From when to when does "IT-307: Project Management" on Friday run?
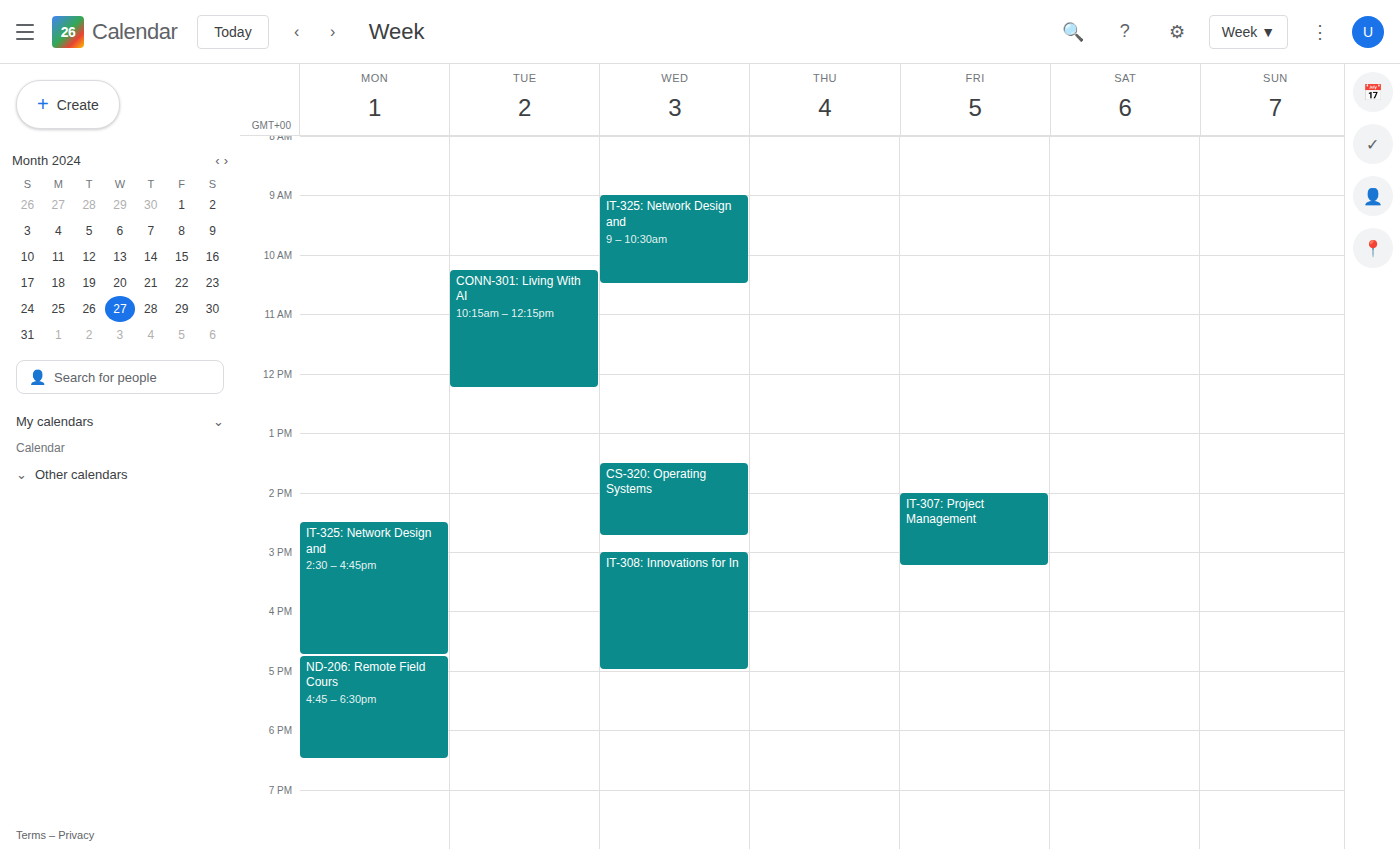
2:00 PM to 3:15 PM